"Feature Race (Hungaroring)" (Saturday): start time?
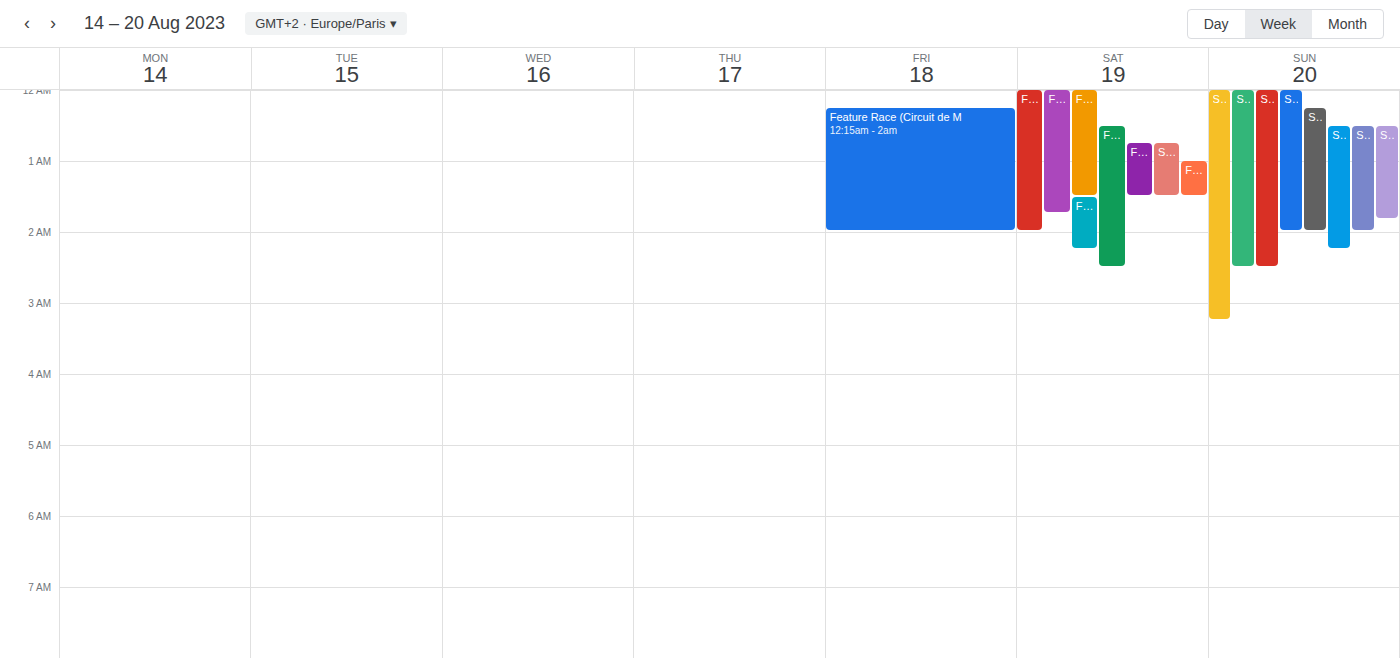
01:30